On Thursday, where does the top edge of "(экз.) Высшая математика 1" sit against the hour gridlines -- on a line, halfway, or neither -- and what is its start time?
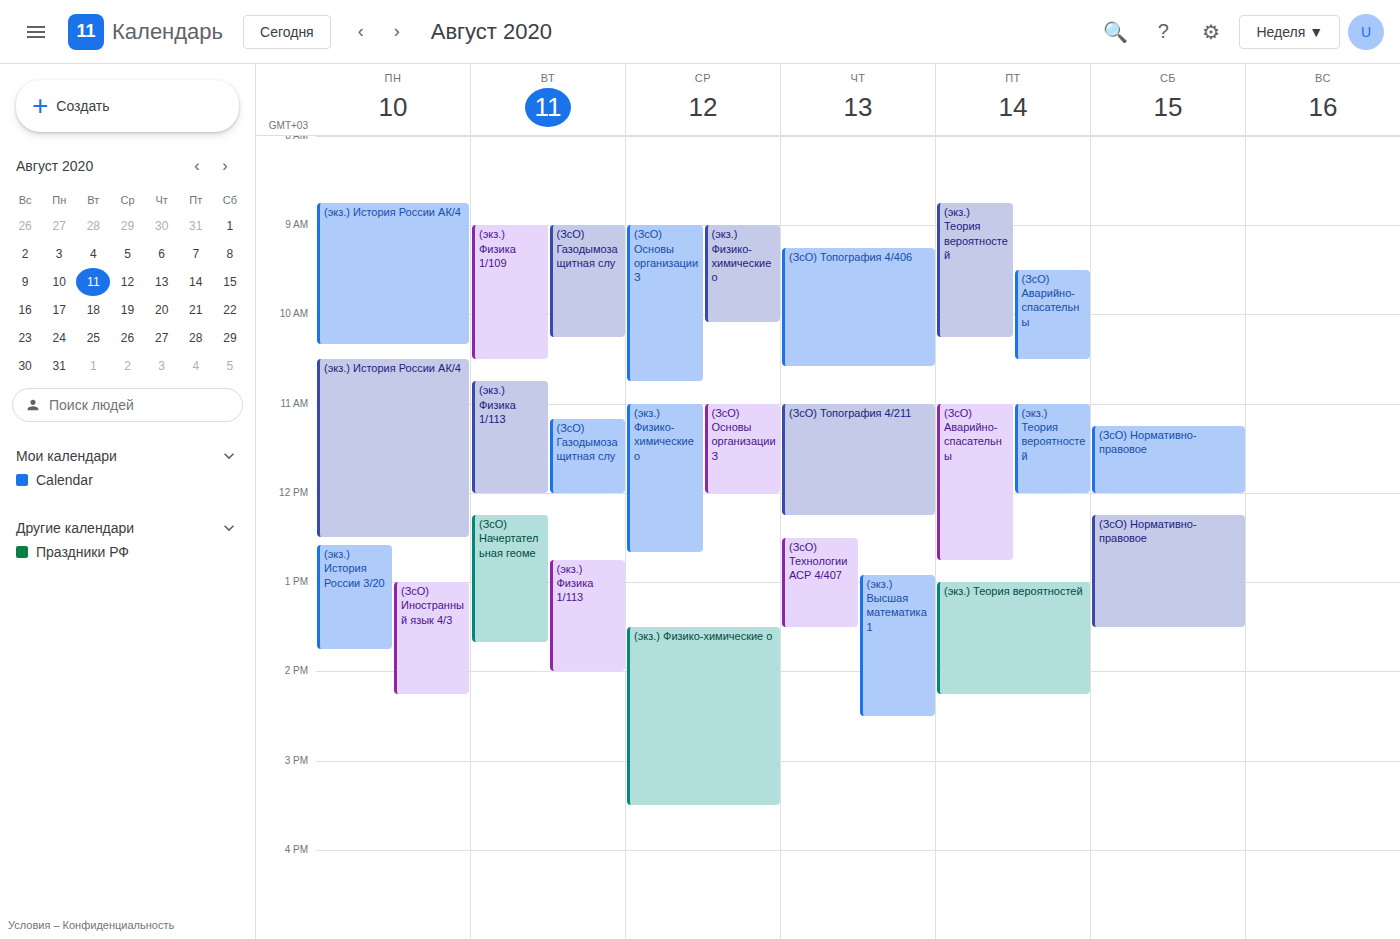
12:55 PM -- neither: 55 minutes below the 12 PM line and 5 minutes above the 1 PM line.